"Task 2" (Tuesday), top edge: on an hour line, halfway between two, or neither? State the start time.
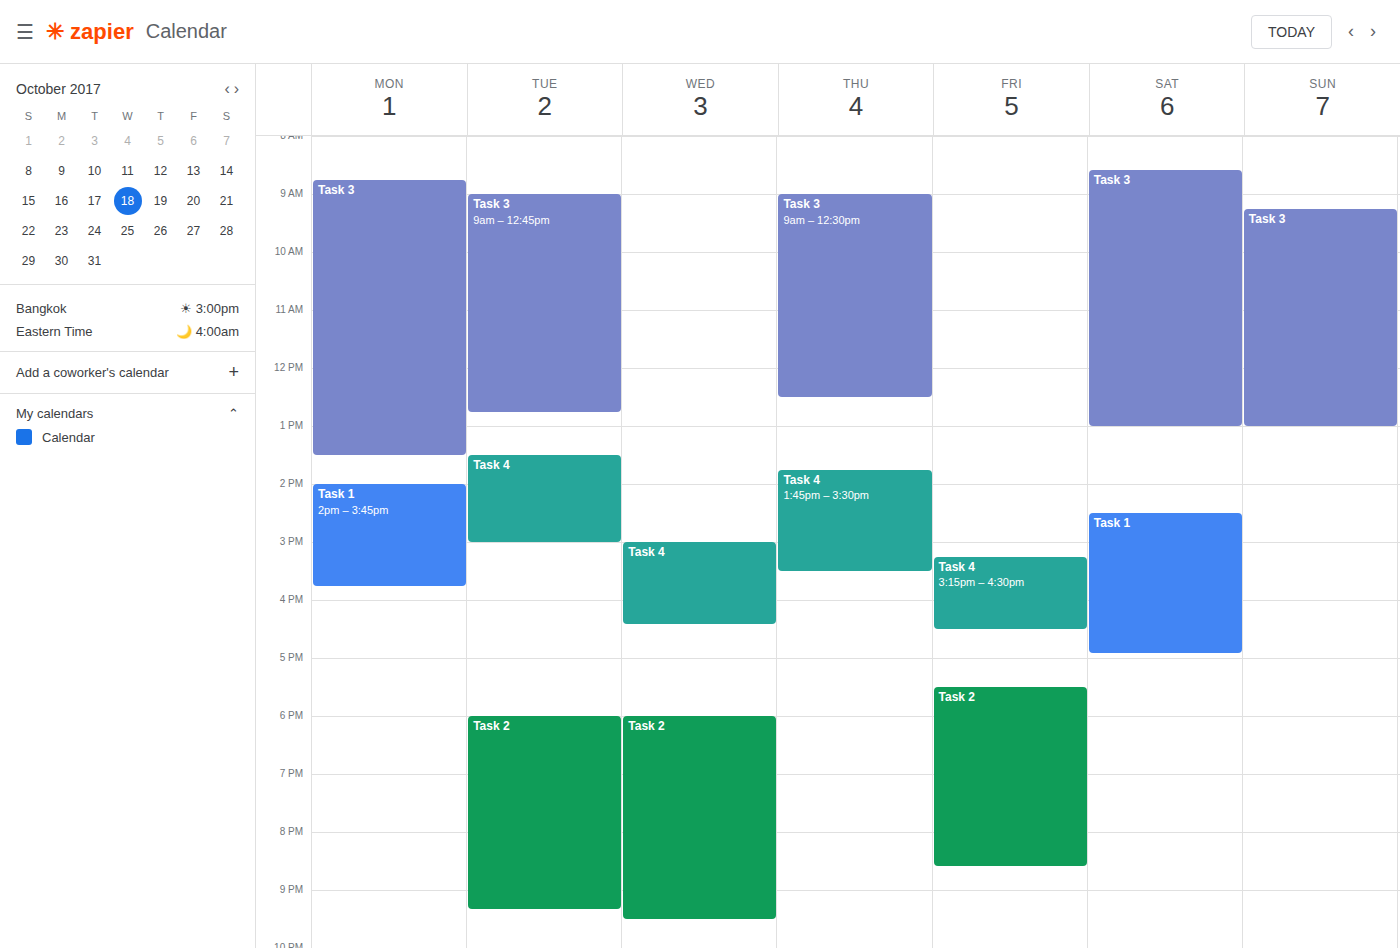
6:00 PM -- exactly on the 6 PM line.